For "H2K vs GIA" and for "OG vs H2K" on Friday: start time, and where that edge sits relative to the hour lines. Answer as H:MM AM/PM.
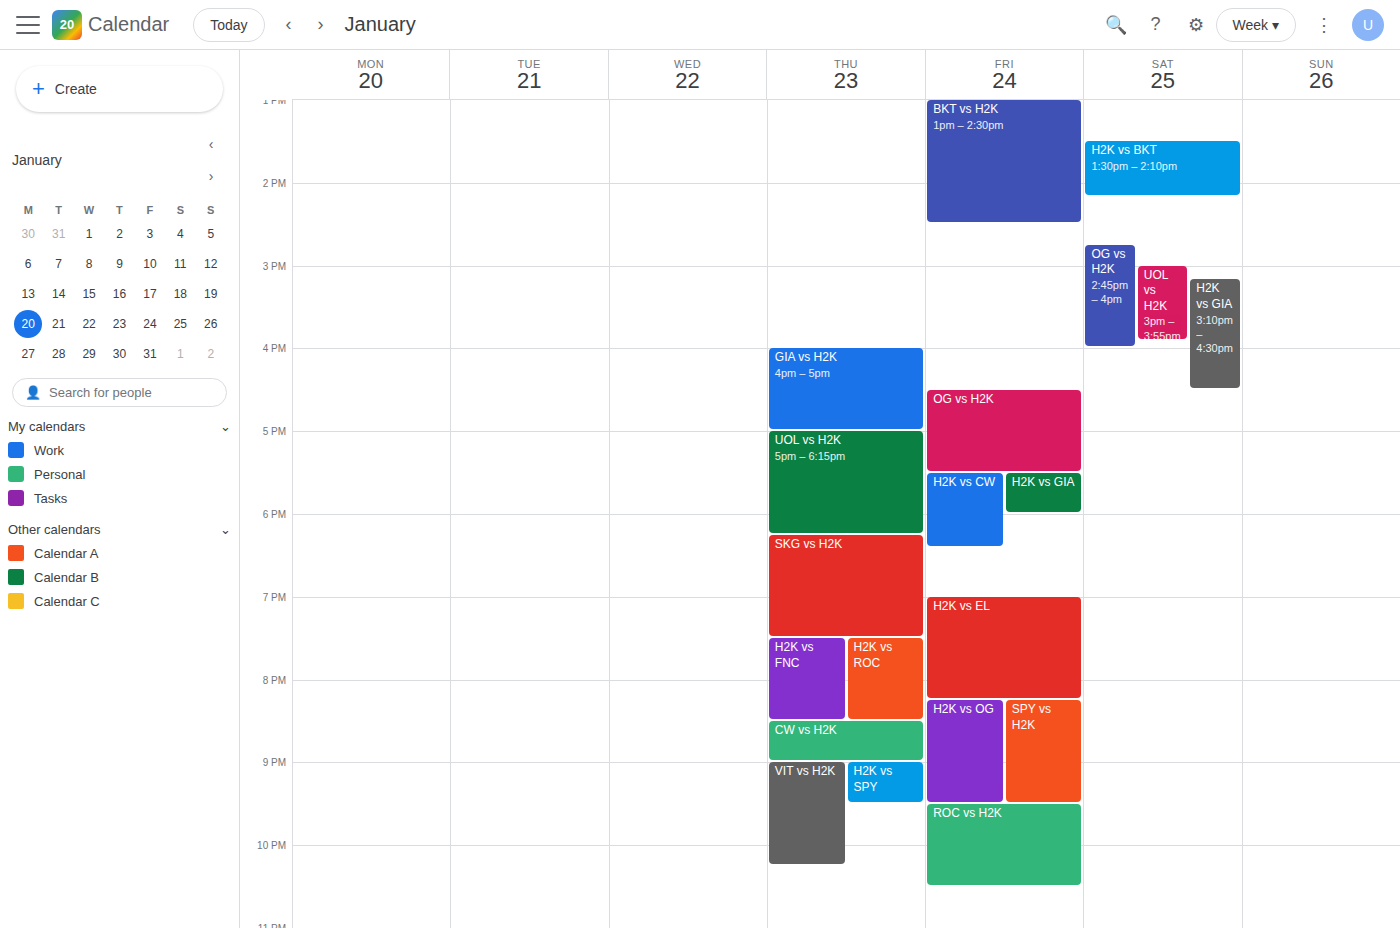
"H2K vs GIA": 5:30 PM, halfway between the 5 PM and 6 PM lines. "OG vs H2K": 4:30 PM, halfway between the 4 PM and 5 PM lines.